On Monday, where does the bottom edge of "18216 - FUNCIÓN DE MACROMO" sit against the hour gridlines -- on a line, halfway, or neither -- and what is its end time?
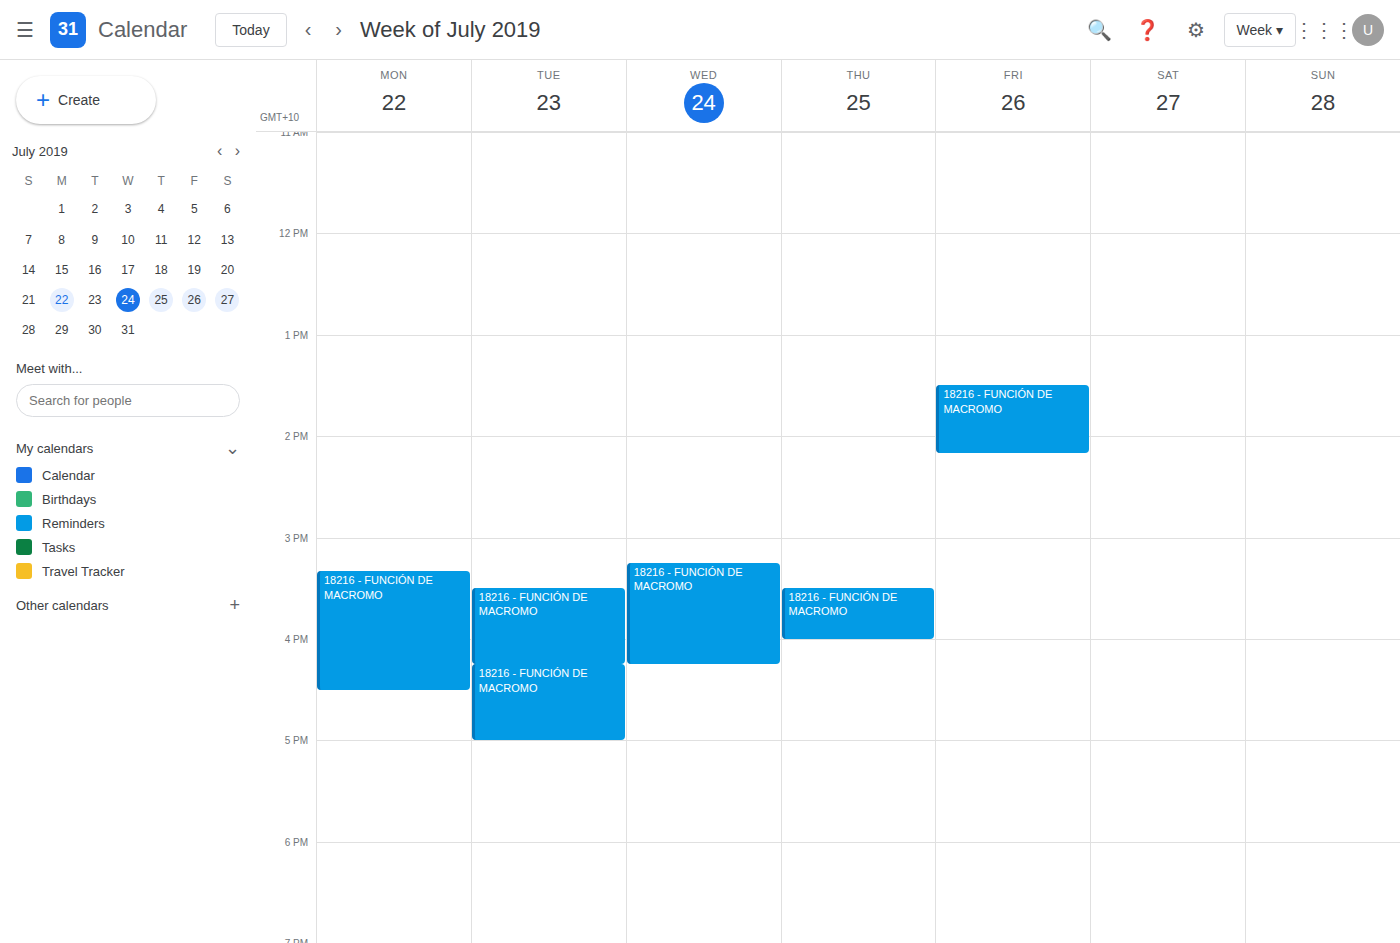
4:30 PM -- halfway between the 4 PM and 5 PM lines.